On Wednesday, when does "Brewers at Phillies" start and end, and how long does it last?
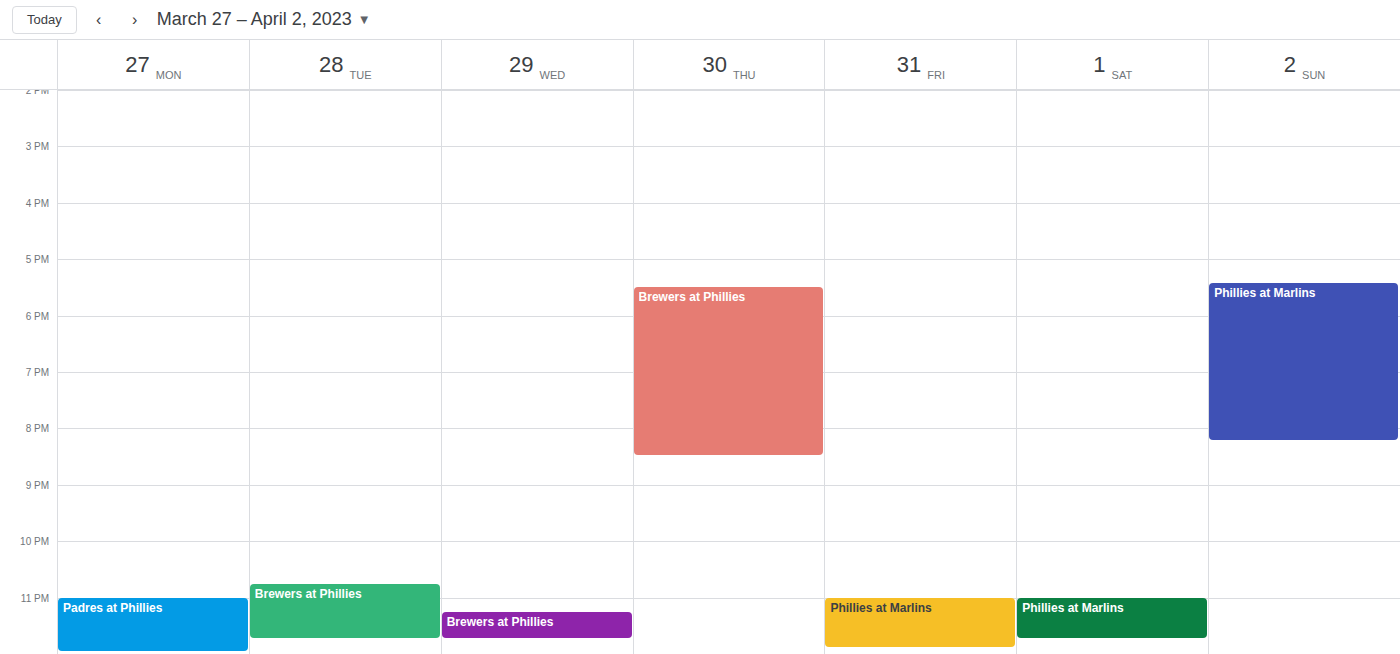
11:15 PM to 11:45 PM, 30 minutes